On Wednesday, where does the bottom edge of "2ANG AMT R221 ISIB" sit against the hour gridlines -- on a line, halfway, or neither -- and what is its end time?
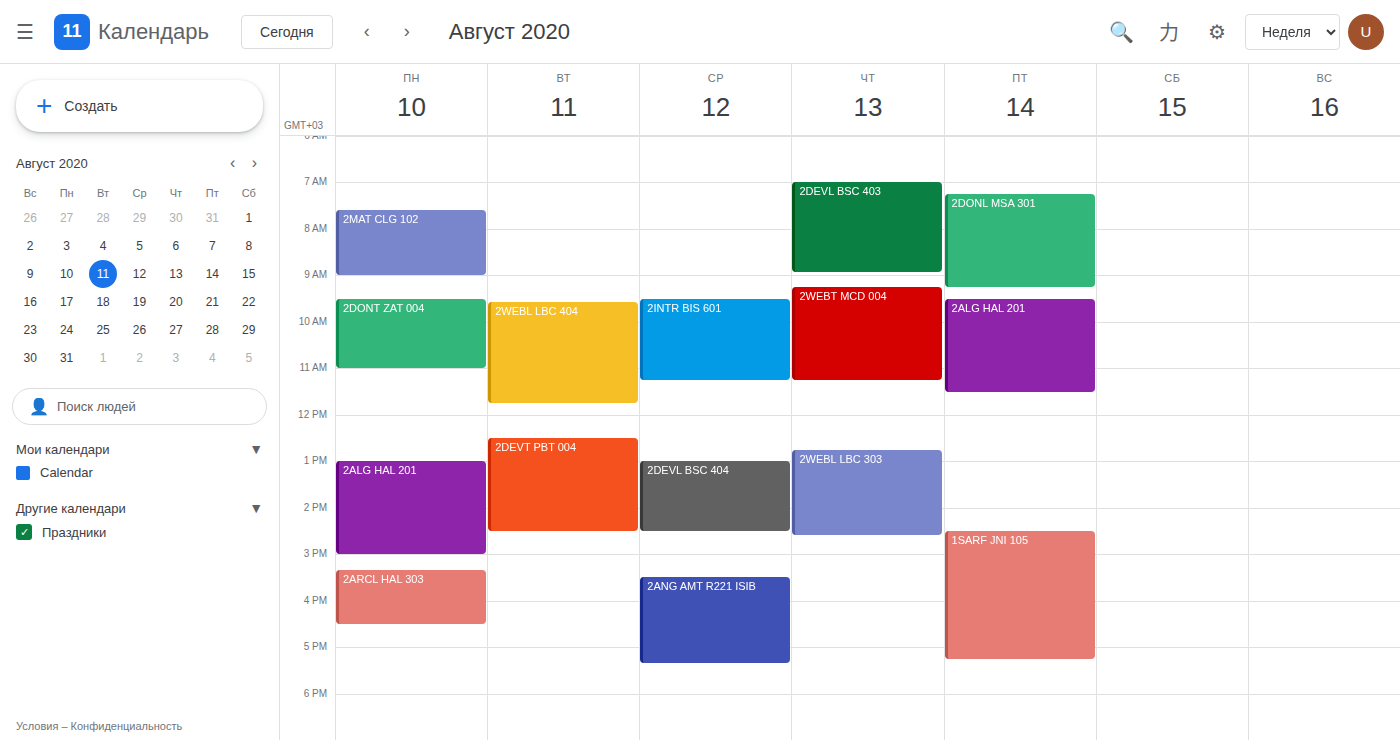
17:20 -- neither: 20 minutes below the 17:00 line and 40 minutes above the 18:00 line.